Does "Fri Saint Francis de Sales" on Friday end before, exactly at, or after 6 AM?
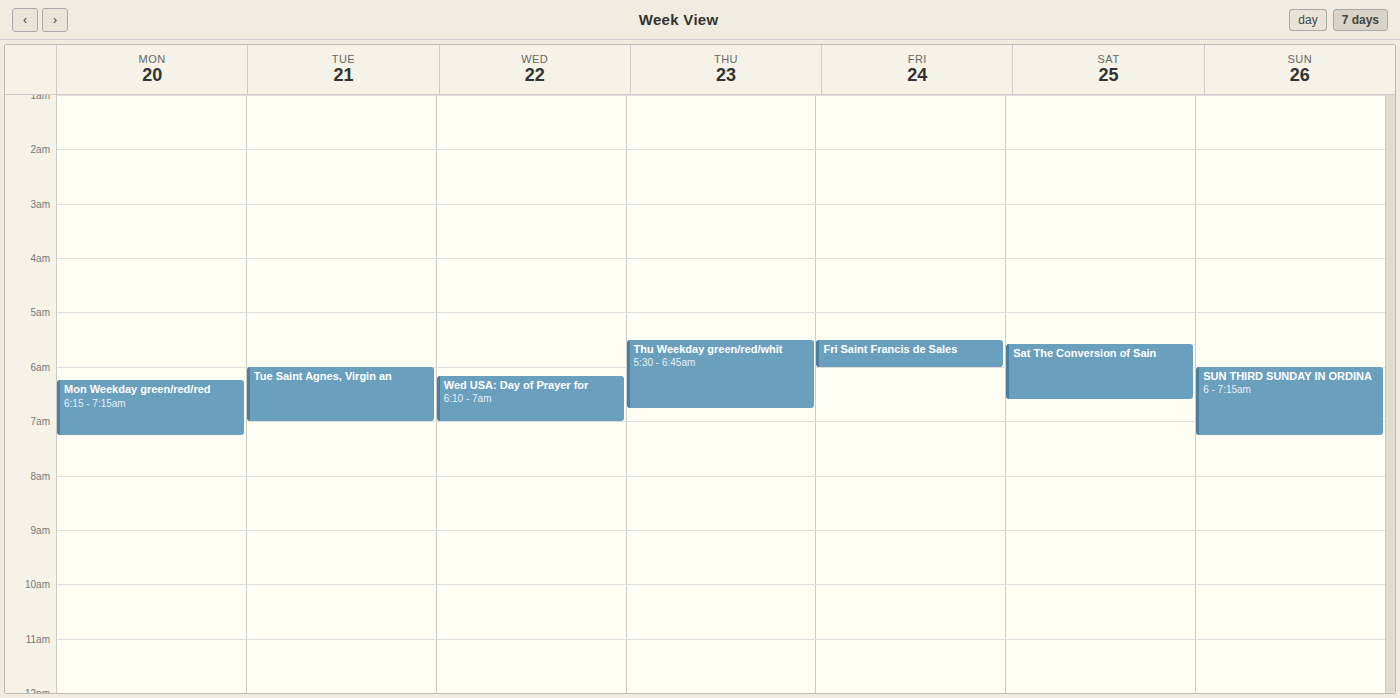
6:00 AM -- exactly at 6 AM, on the 6 AM line.